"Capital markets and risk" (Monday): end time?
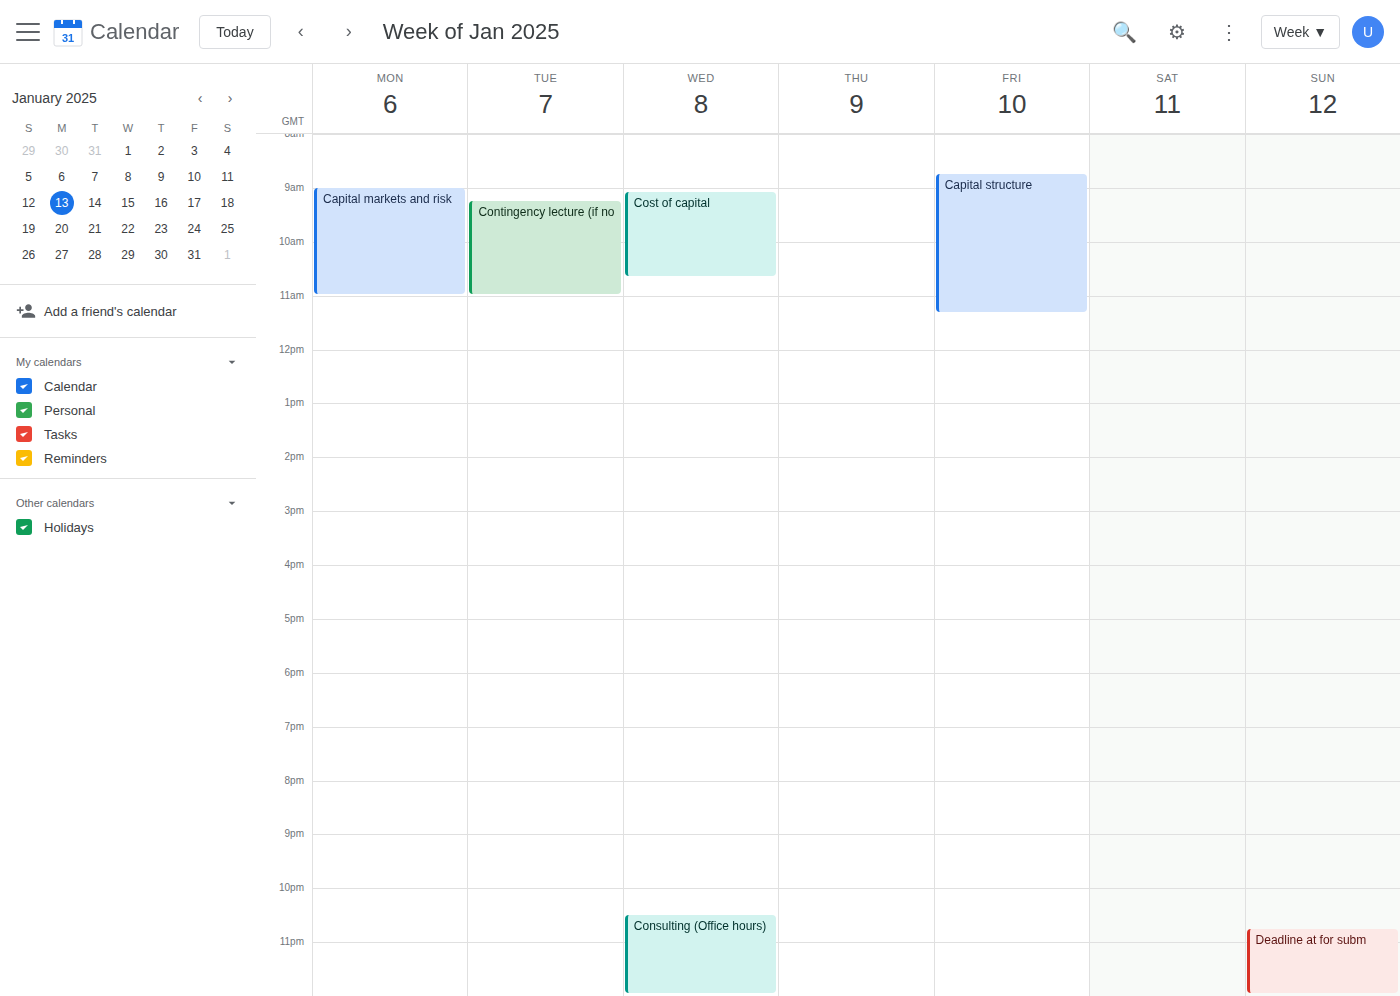
11:00 AM